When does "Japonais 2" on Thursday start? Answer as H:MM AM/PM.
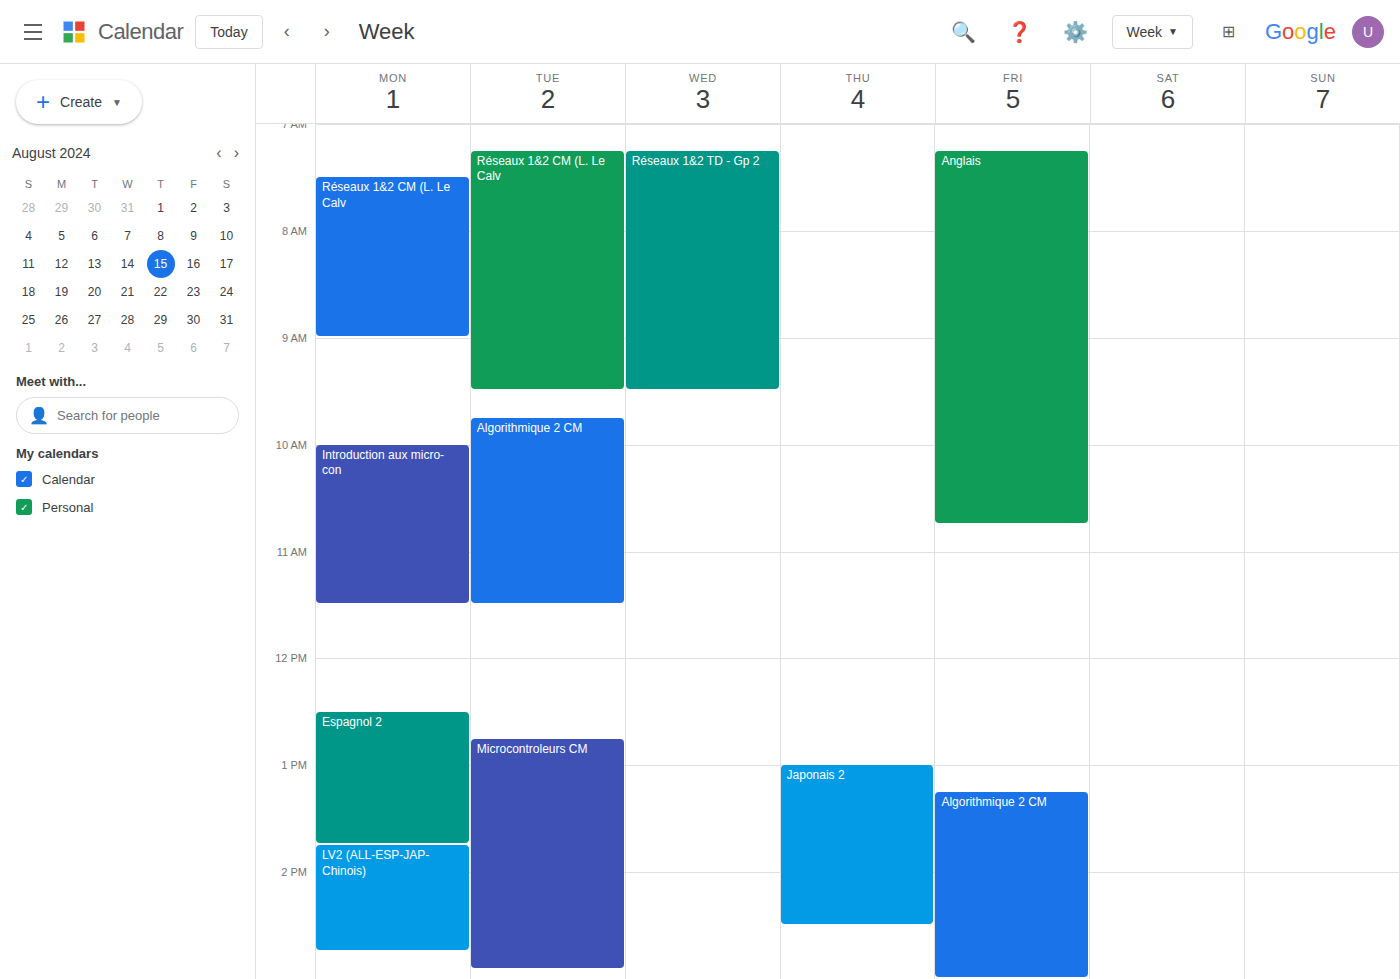
1:00 PM